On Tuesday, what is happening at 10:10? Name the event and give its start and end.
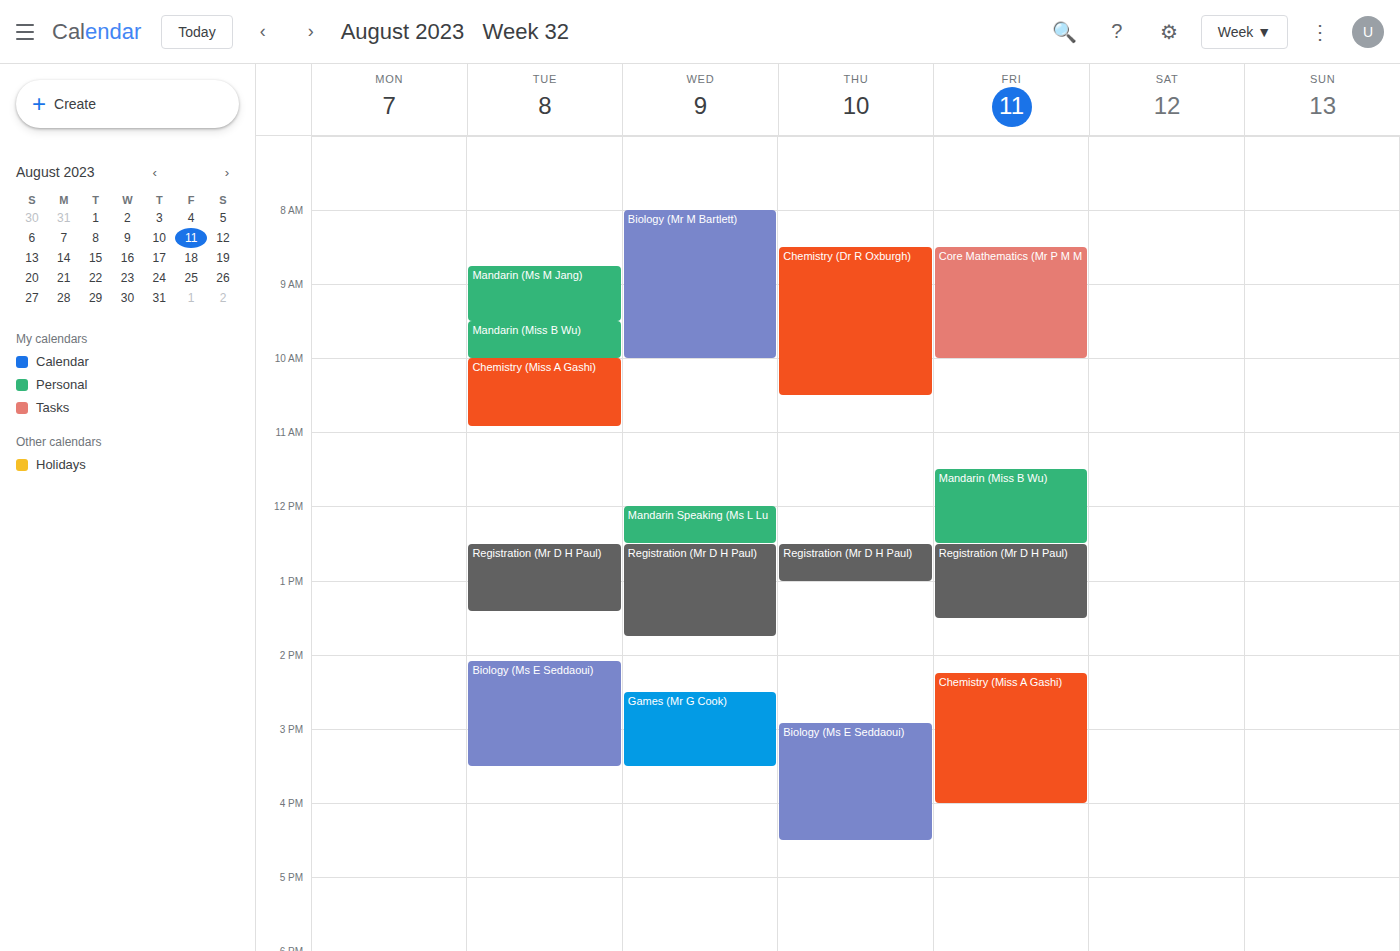
"Chemistry (Miss A Gashi)", 10:00 to 10:55